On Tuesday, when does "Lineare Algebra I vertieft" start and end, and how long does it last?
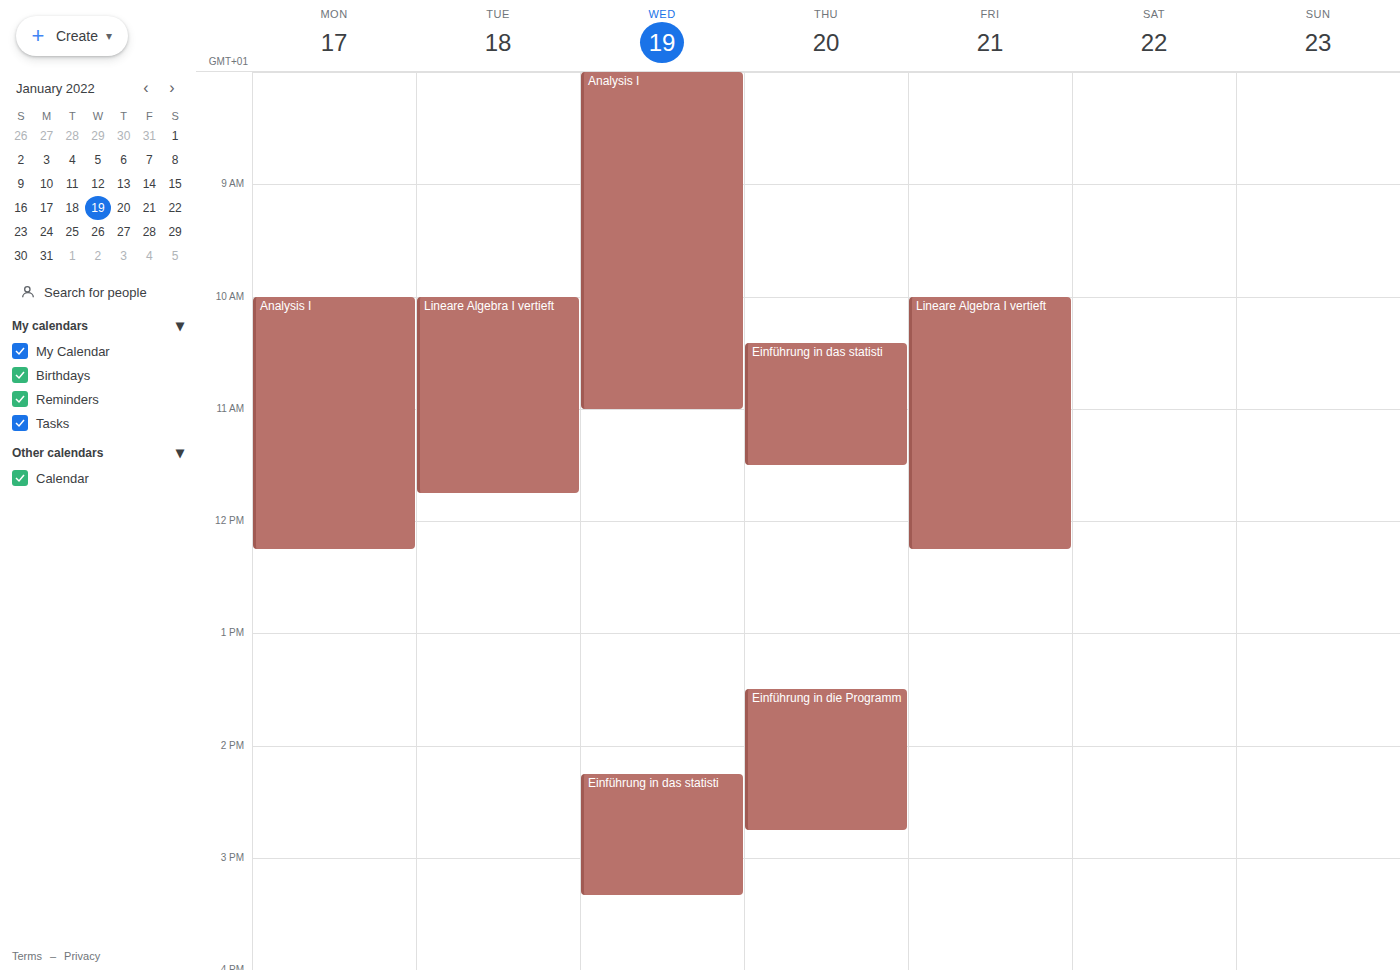
10:00 AM to 11:45 AM, 1 hour 45 minutes